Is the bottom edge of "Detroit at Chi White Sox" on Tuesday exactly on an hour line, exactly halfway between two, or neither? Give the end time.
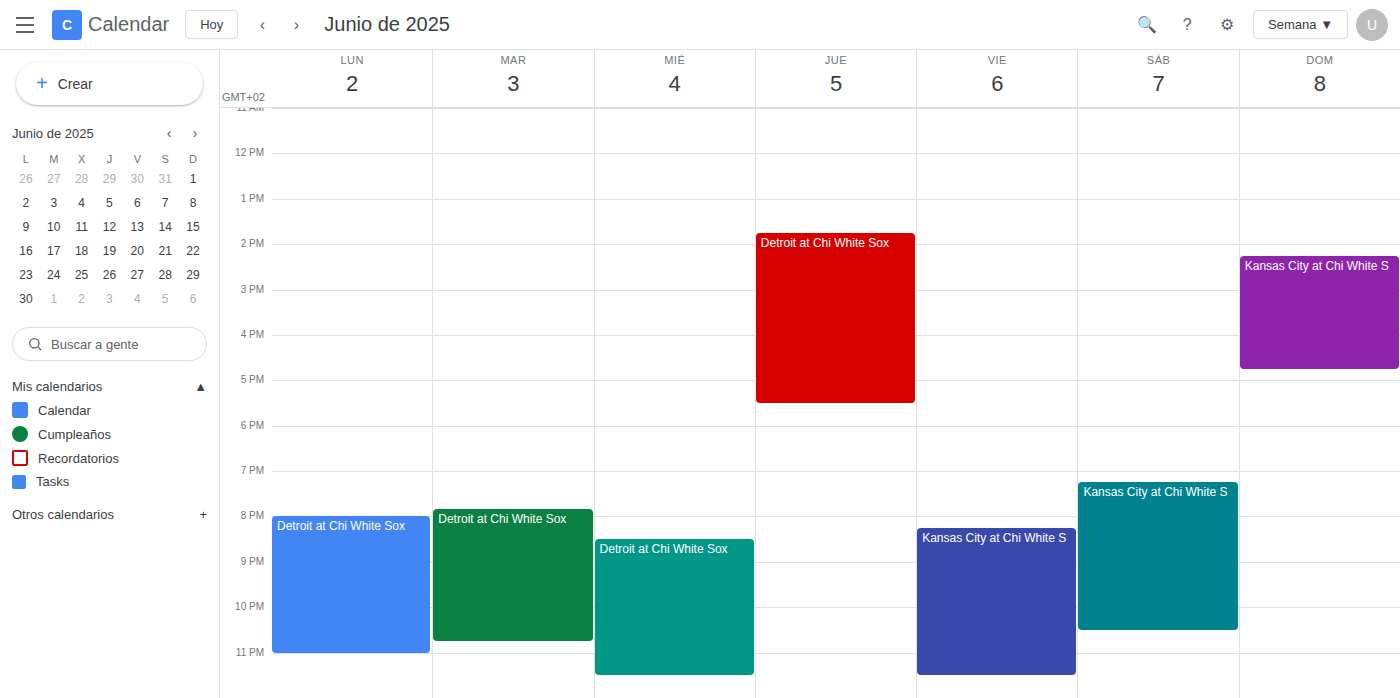
10:45 PM -- neither: three quarters of the way from the 10 PM line to the 11 PM line.